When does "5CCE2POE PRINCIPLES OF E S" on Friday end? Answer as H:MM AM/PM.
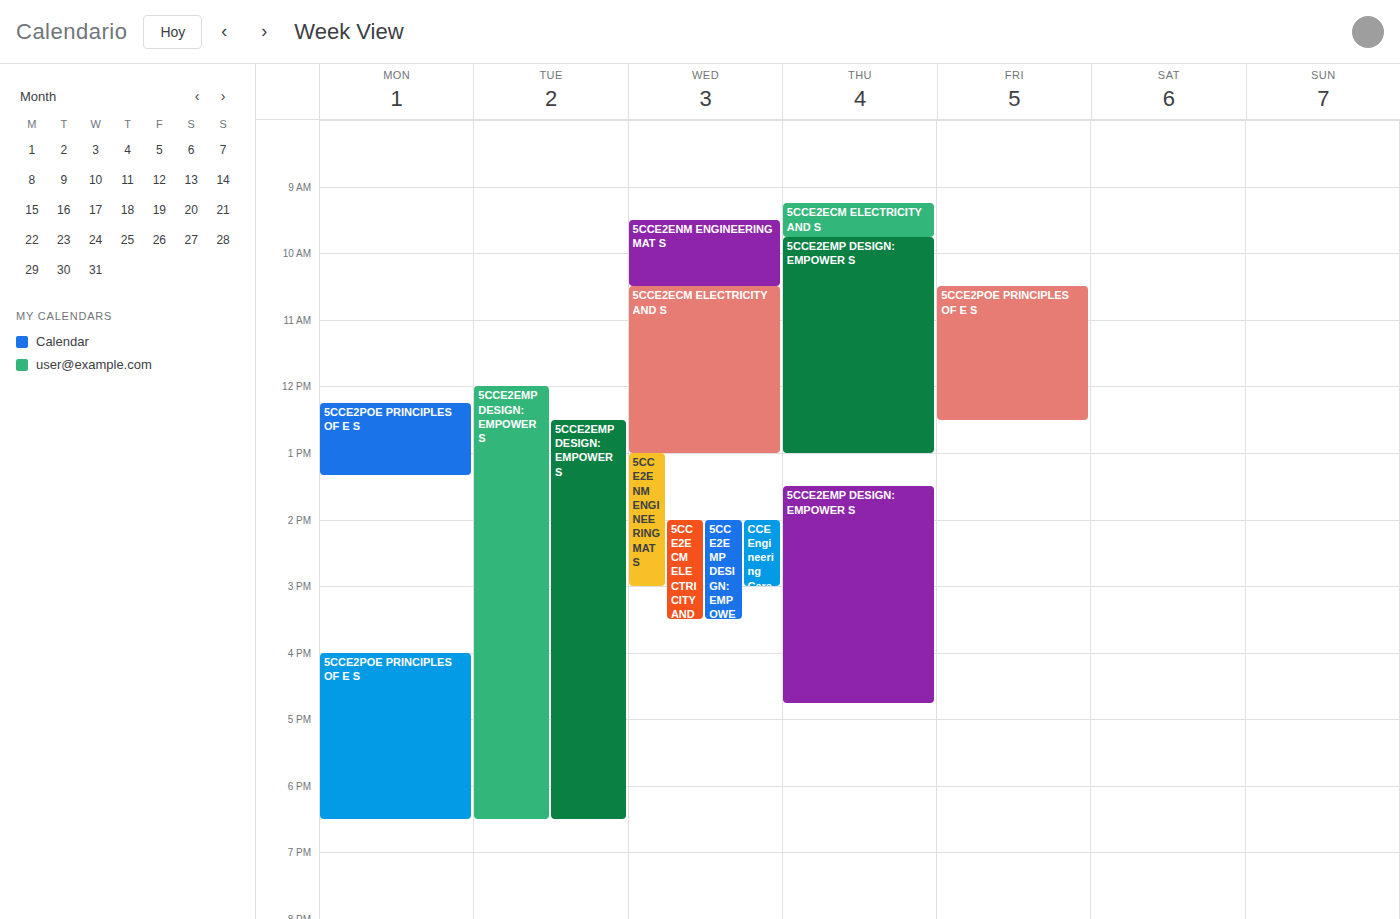
12:30 PM